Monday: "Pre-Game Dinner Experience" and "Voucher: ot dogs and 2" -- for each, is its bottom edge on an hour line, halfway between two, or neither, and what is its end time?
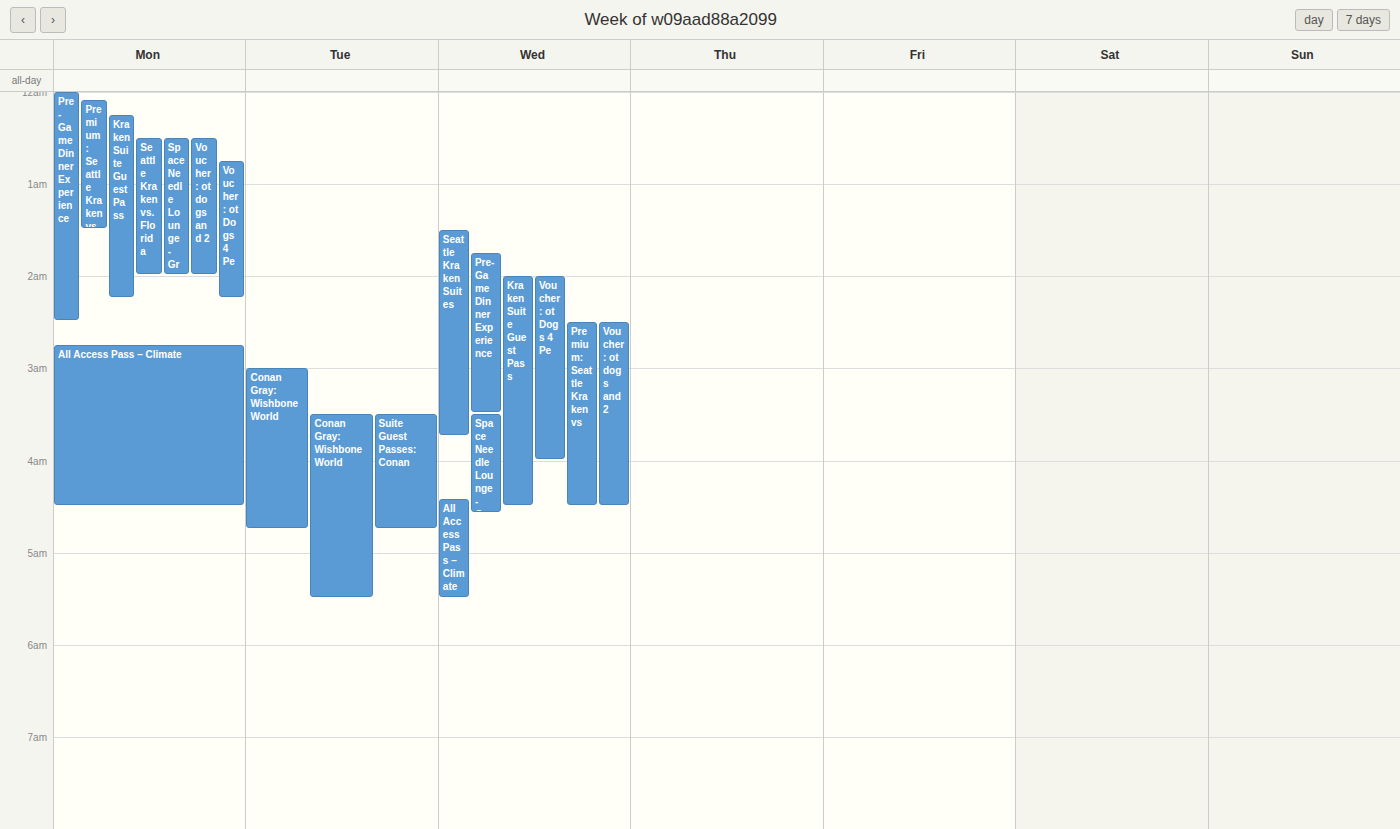
"Pre-Game Dinner Experience": 2:30 AM, halfway between the 2 AM and 3 AM lines. "Voucher: ot dogs and 2": 2:00 AM, exactly on the 2 AM line.